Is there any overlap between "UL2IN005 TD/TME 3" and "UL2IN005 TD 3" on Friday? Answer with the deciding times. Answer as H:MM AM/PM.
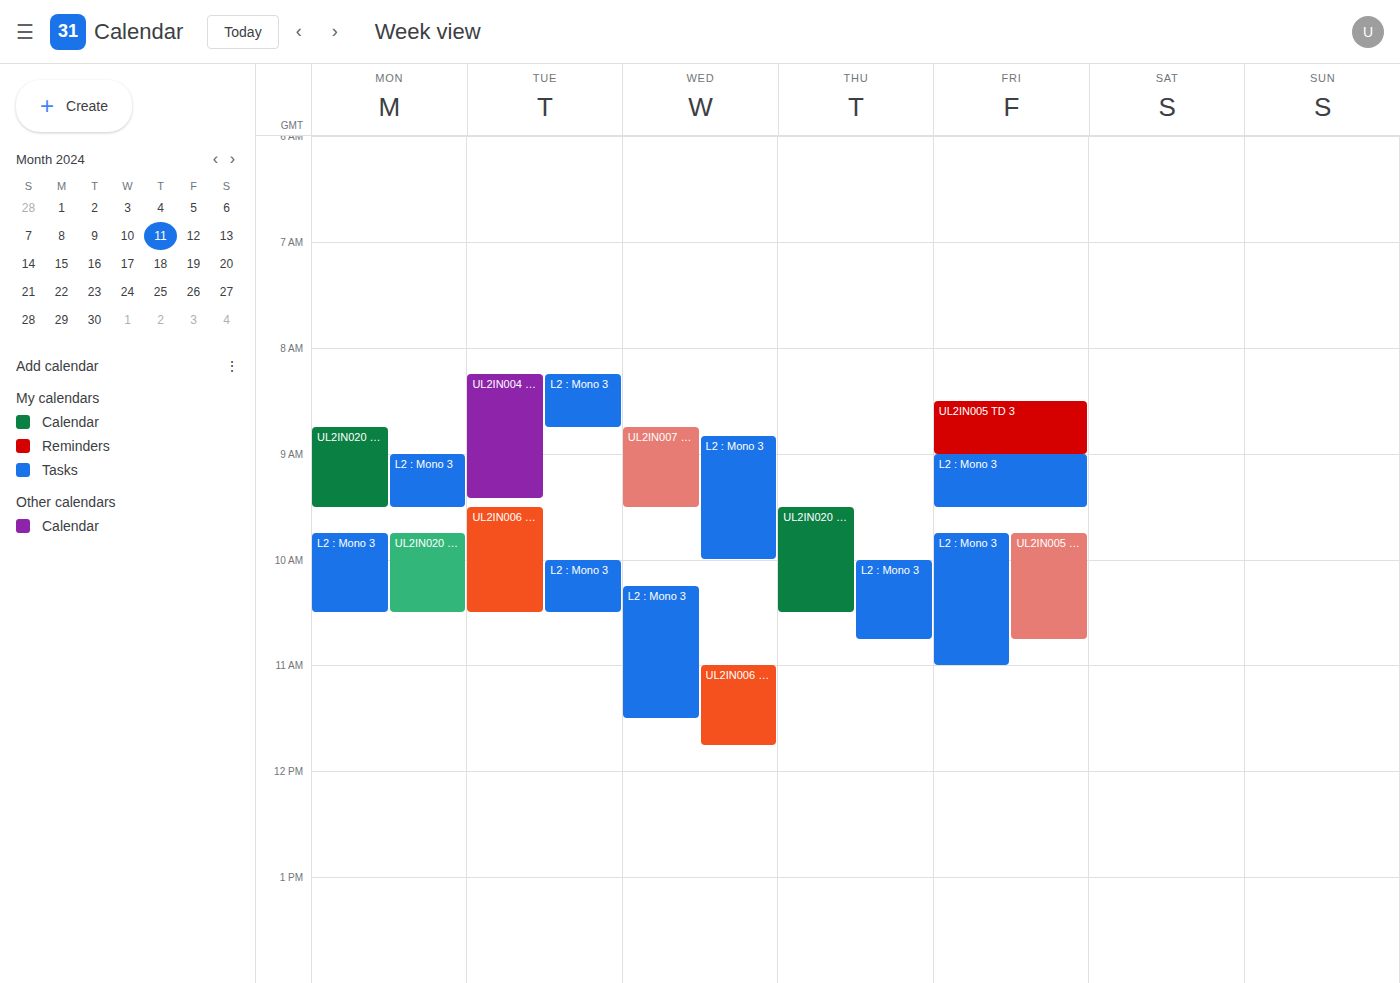
"UL2IN005 TD 3" ends at 9:00 AM and "UL2IN005 TD/TME 3" starts at 9:45 AM -- no overlap.